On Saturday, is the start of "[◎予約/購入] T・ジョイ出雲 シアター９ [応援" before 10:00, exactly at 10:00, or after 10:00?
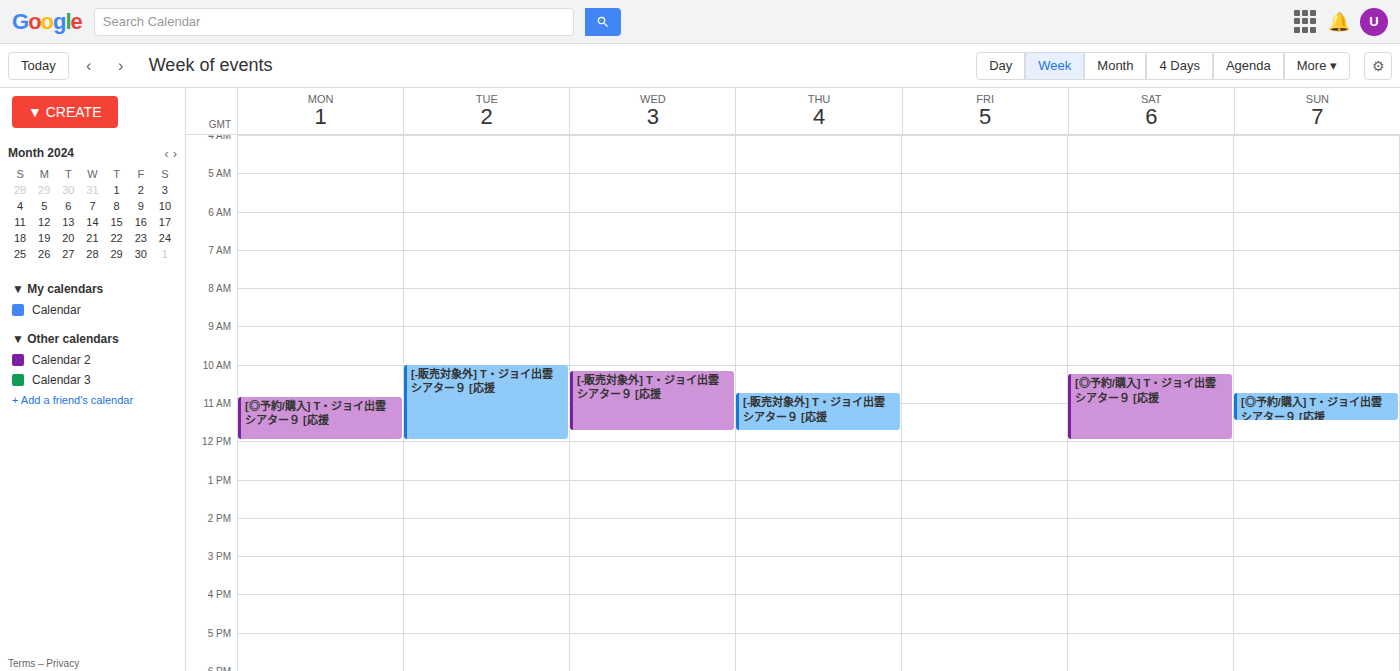
10:15 -- after 10:00, 15 minutes below the 10:00 line.